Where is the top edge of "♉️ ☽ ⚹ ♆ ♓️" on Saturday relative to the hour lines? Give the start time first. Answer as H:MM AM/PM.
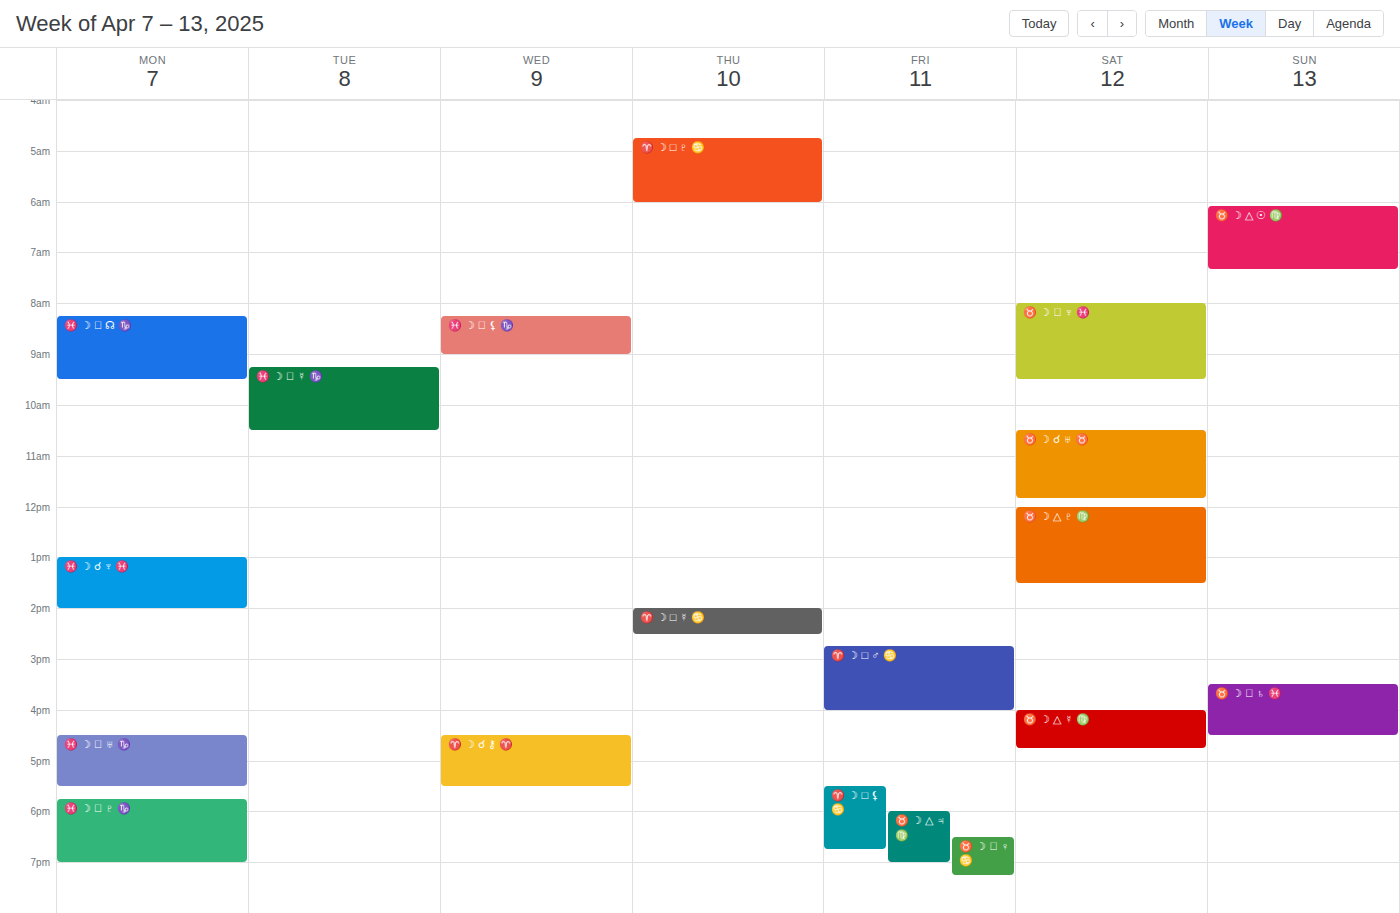
8:00 AM -- exactly on the 8 AM line.